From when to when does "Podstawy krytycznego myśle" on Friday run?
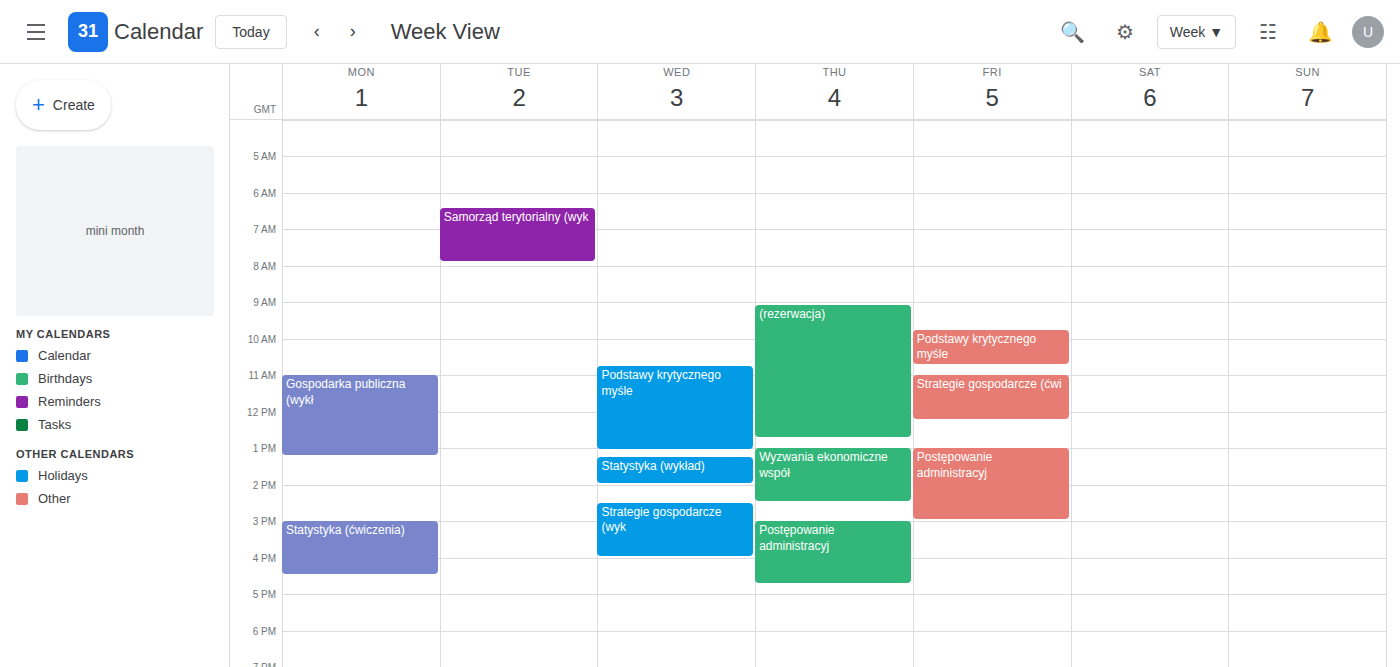
09:45 to 10:45